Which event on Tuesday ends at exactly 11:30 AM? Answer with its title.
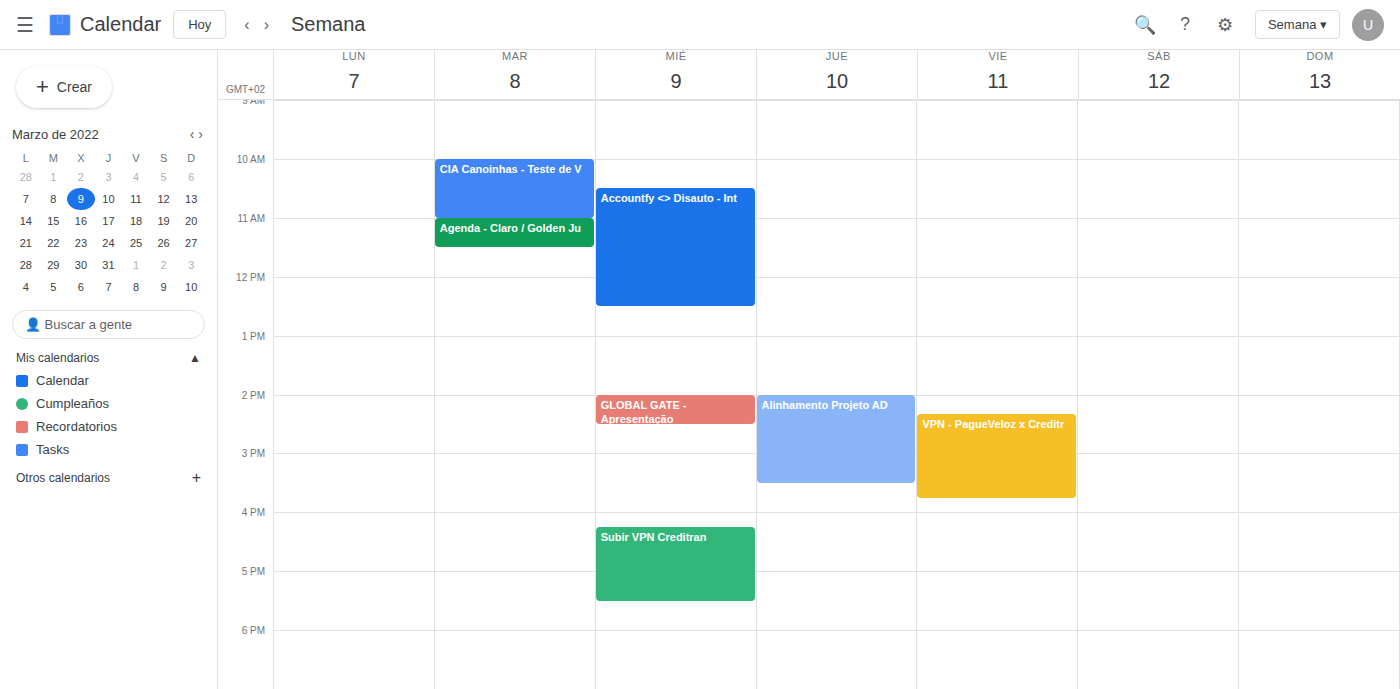
"Agenda - Claro / Golden Ju"